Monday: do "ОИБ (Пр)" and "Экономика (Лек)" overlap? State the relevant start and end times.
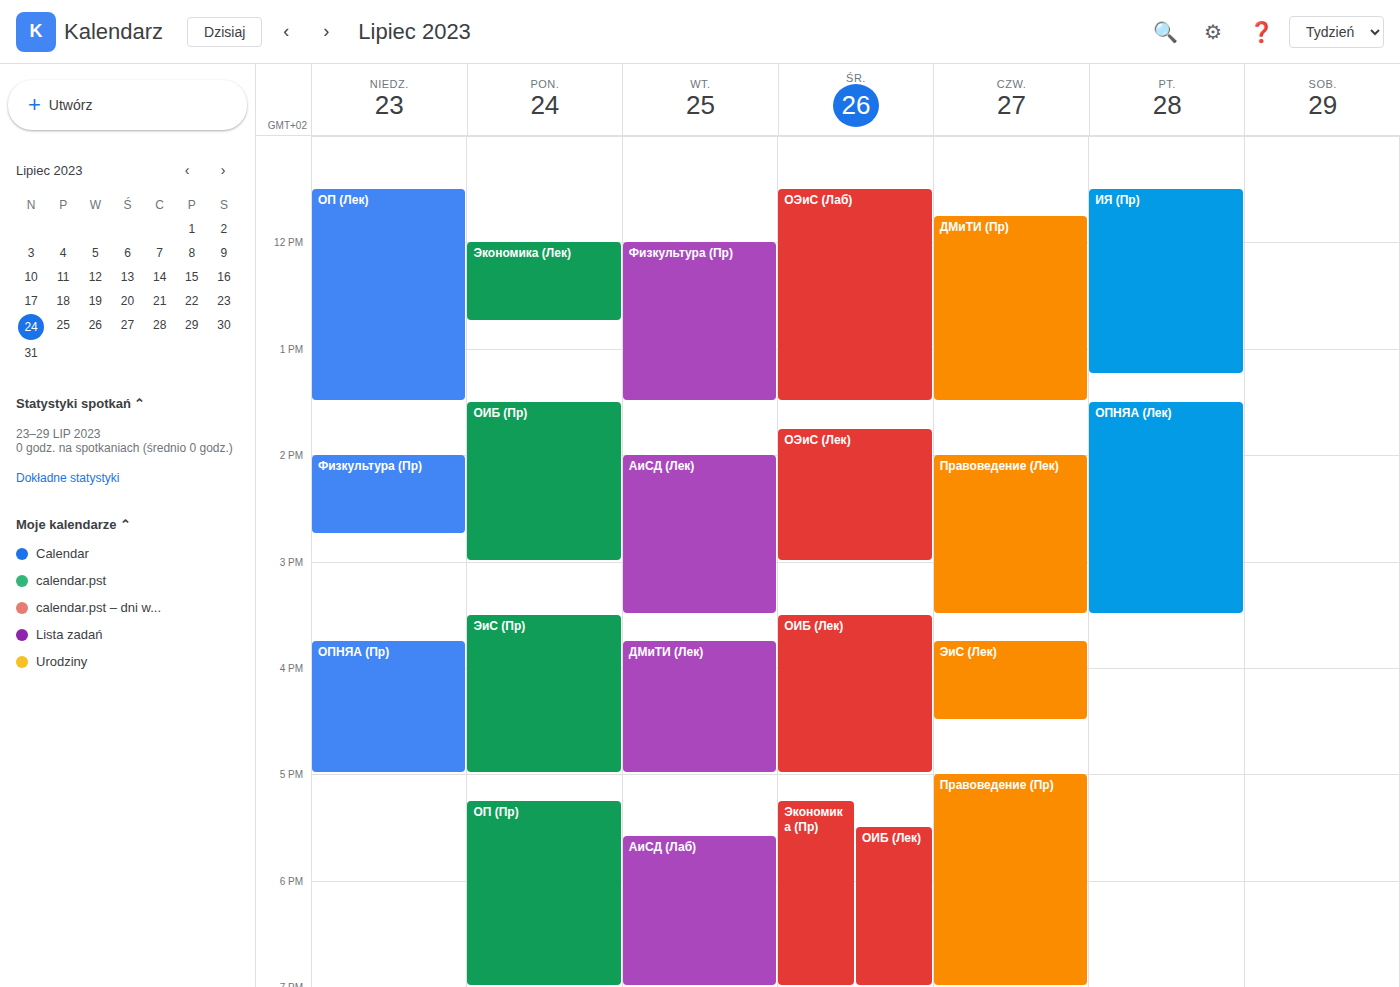
"Экономика (Лек)" ends at 12:45 PM and "ОИБ (Пр)" starts at 1:30 PM -- no overlap.